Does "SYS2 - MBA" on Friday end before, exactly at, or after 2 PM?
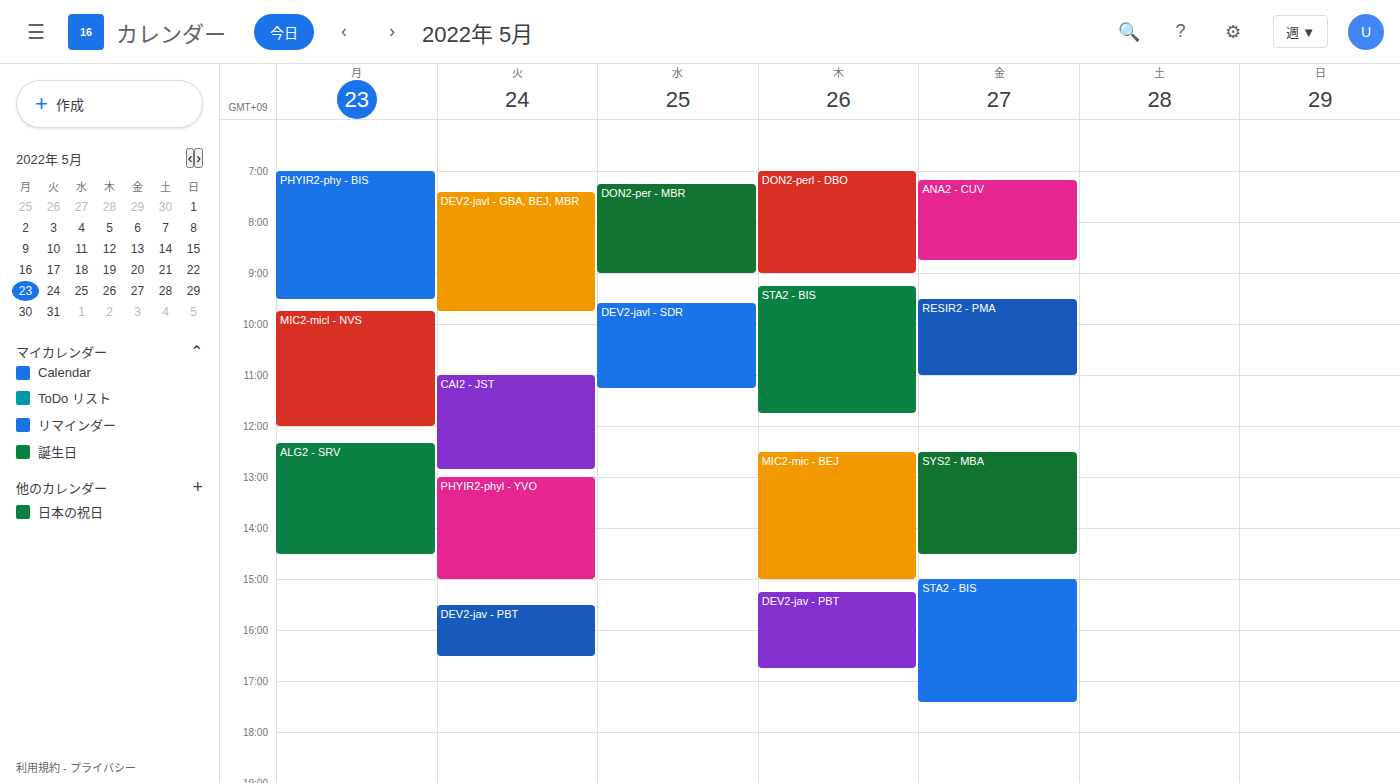
2:30 PM -- after 2 PM, 30 minutes below the 2 PM line.